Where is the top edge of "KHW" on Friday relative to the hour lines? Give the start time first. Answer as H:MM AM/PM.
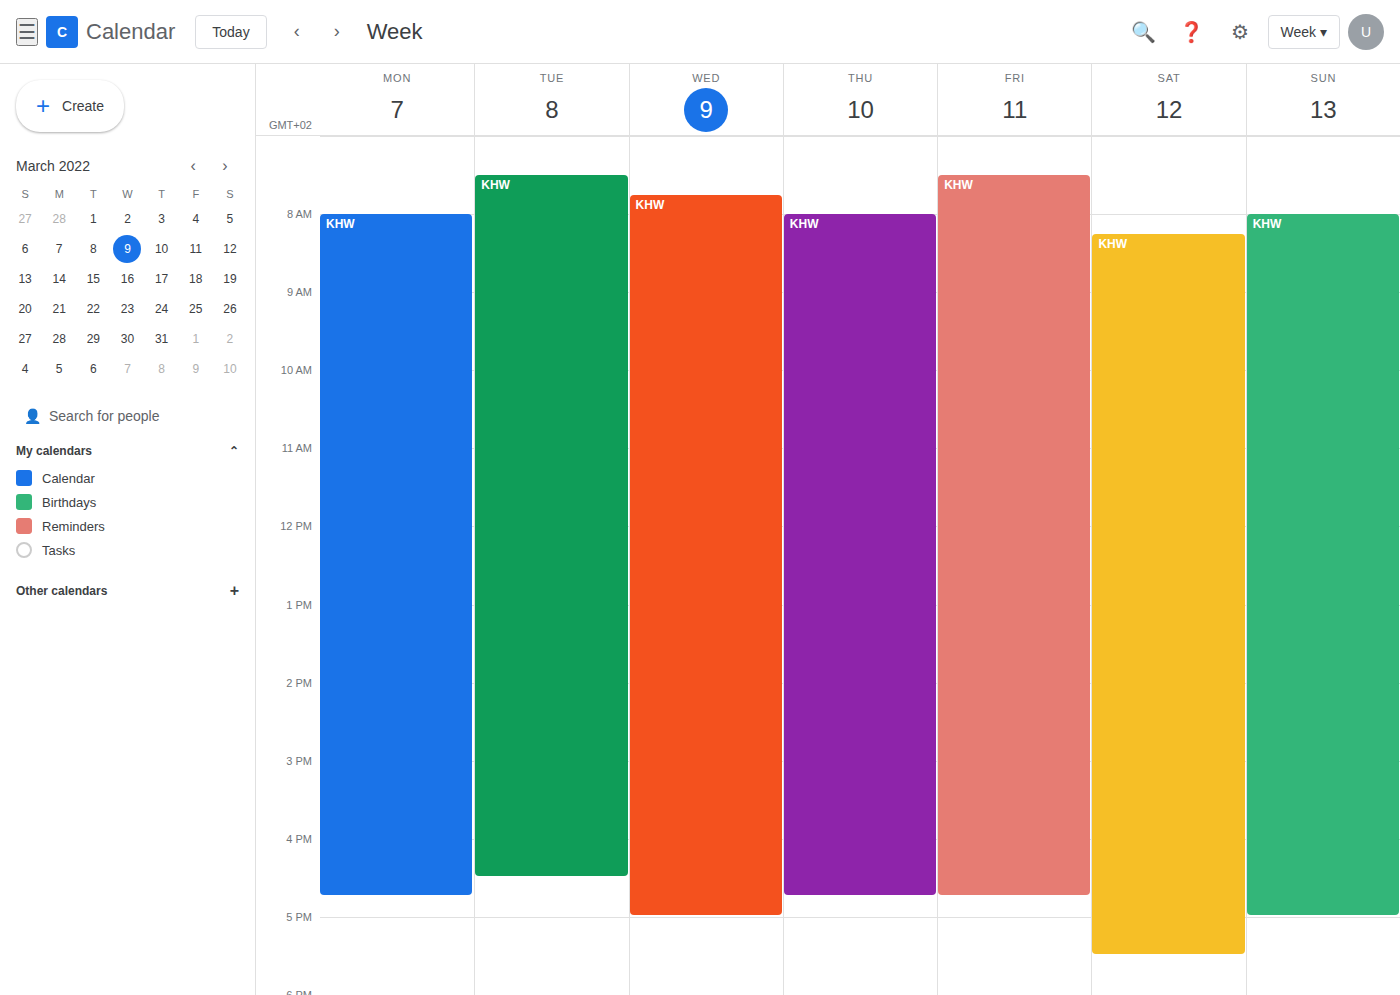
7:30 AM -- halfway between the 7 AM and 8 AM lines.